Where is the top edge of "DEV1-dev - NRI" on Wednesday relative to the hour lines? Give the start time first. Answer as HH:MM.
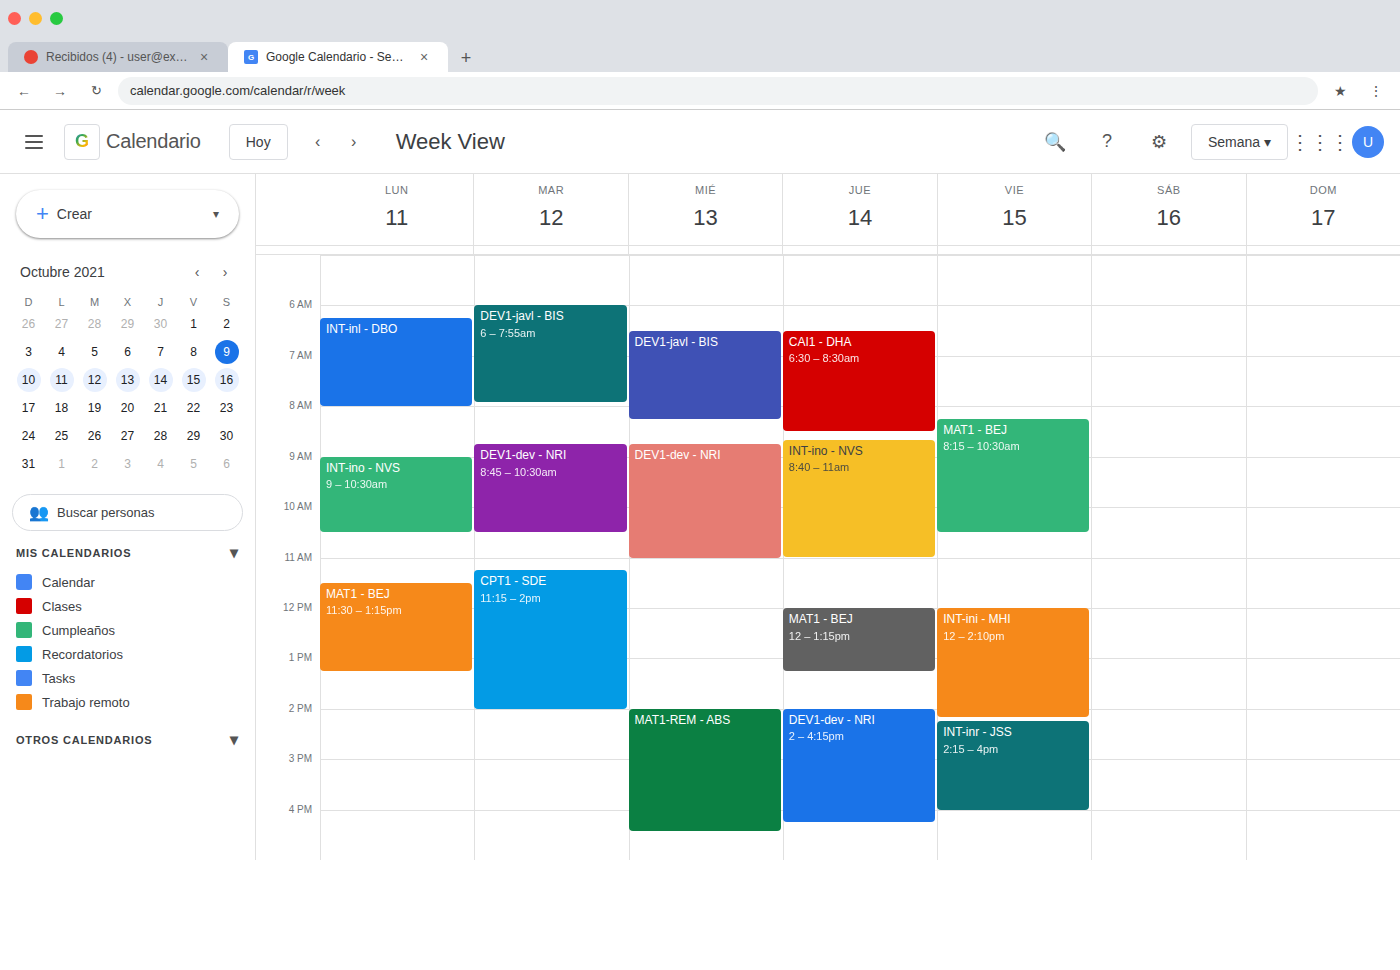
08:45 -- neither: three quarters of the way from the 08:00 line to the 09:00 line.